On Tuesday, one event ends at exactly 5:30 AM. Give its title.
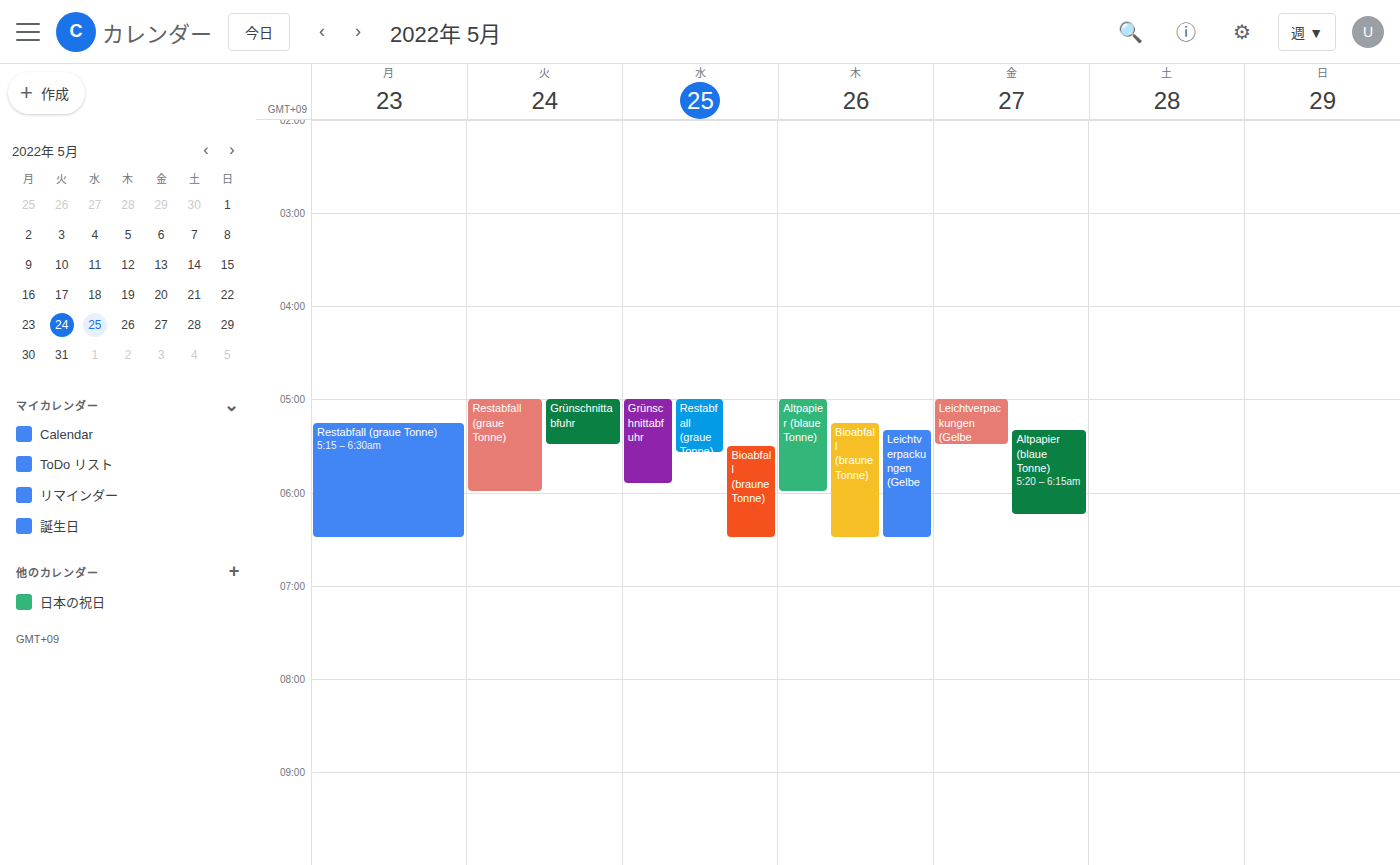
"Grünschnittabfuhr"